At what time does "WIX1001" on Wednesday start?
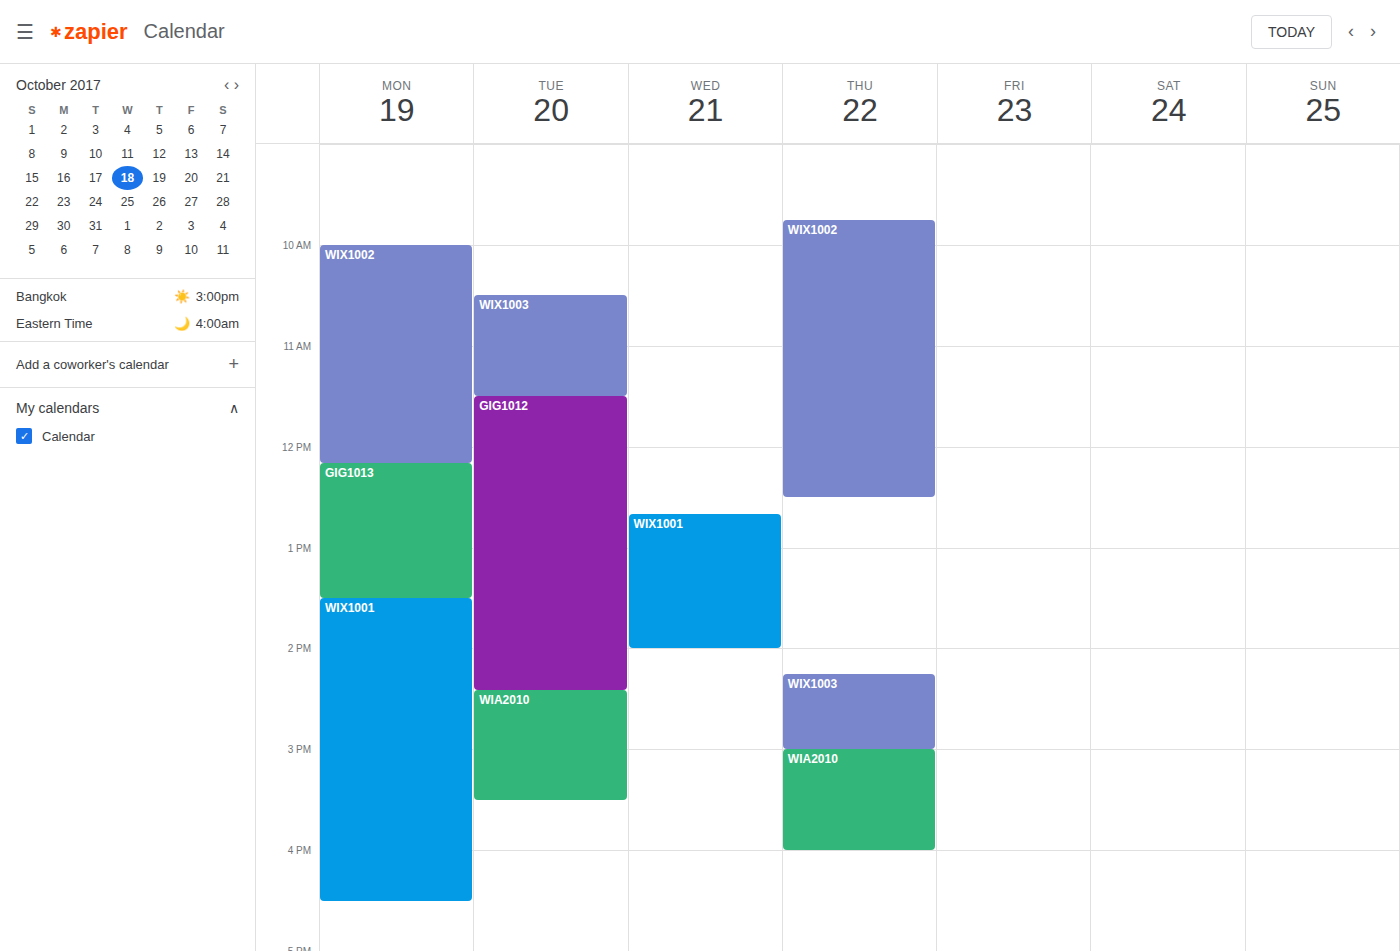
12:40 PM